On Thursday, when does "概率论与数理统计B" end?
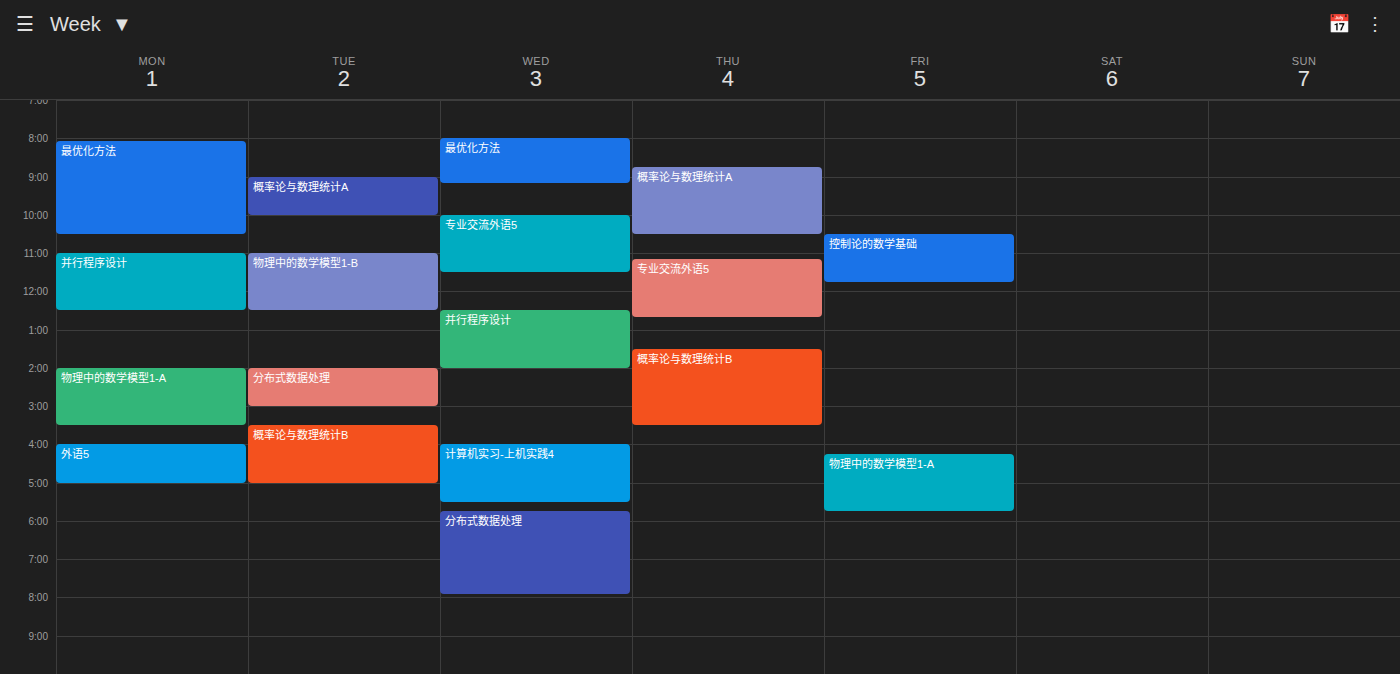
3:30 PM